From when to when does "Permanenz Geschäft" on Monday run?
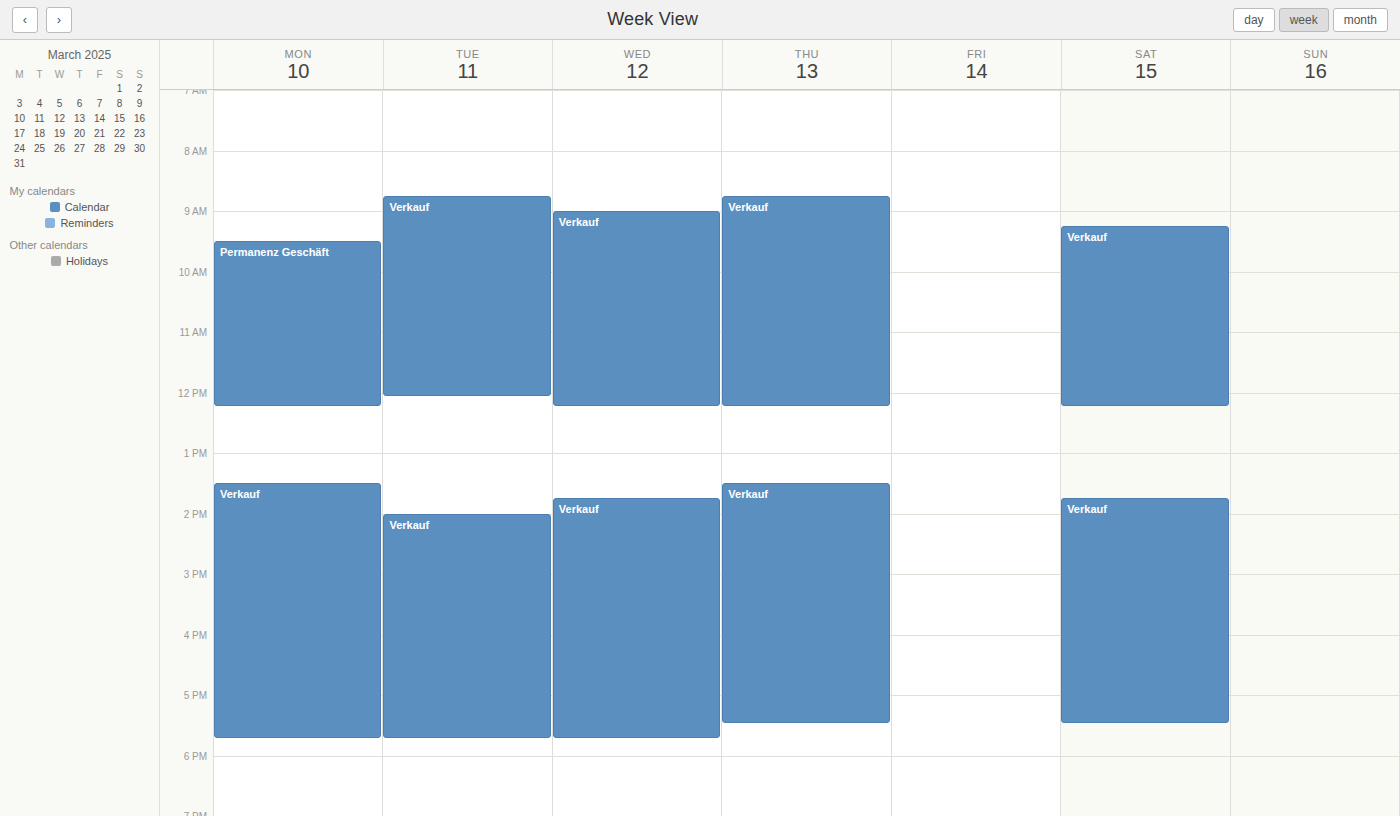
9:30 AM to 12:15 PM